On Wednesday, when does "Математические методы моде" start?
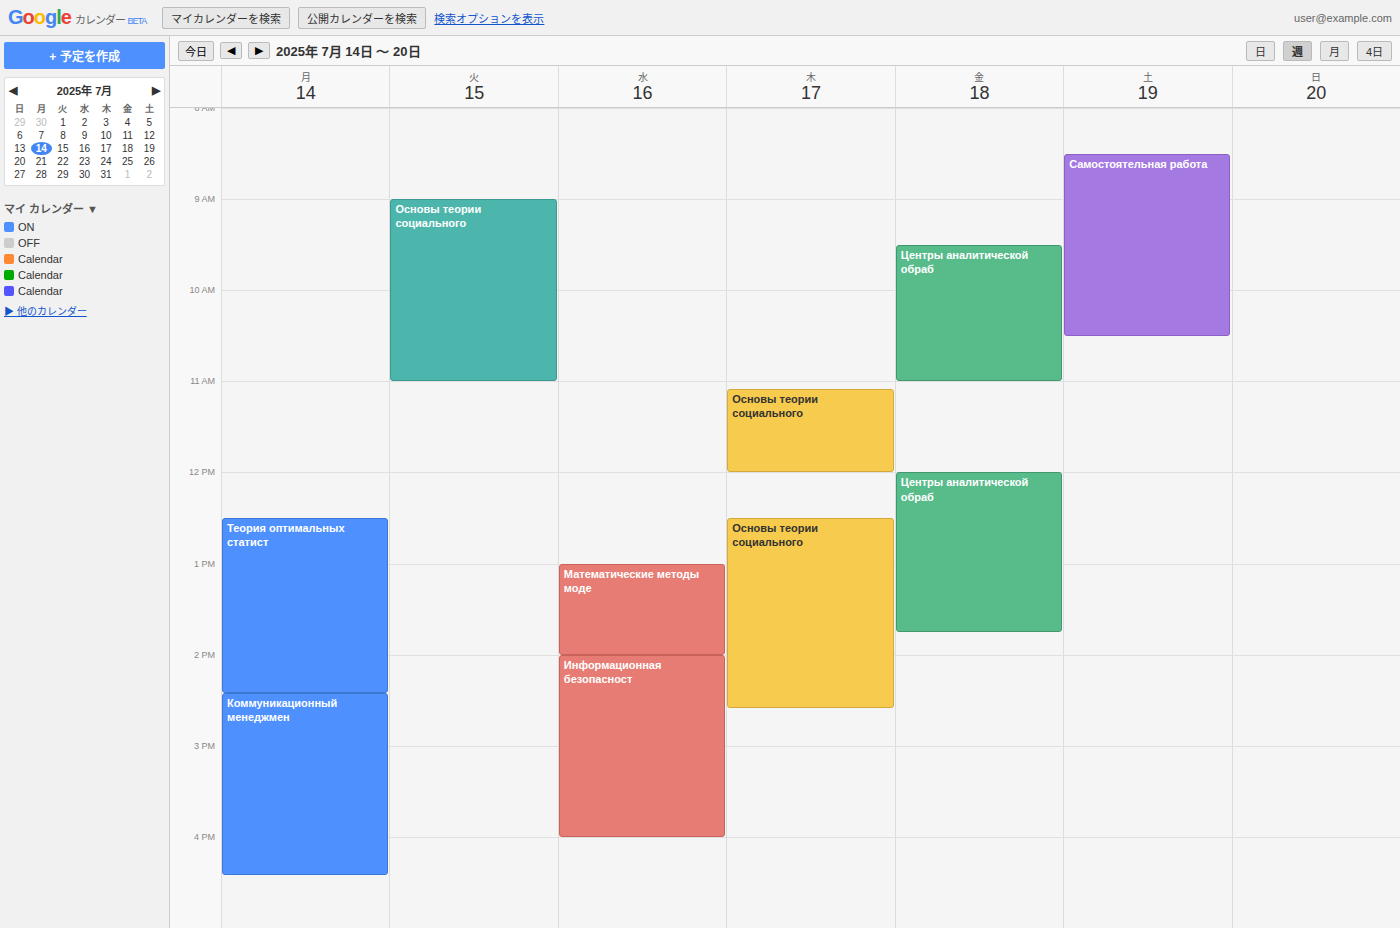
1:00 PM